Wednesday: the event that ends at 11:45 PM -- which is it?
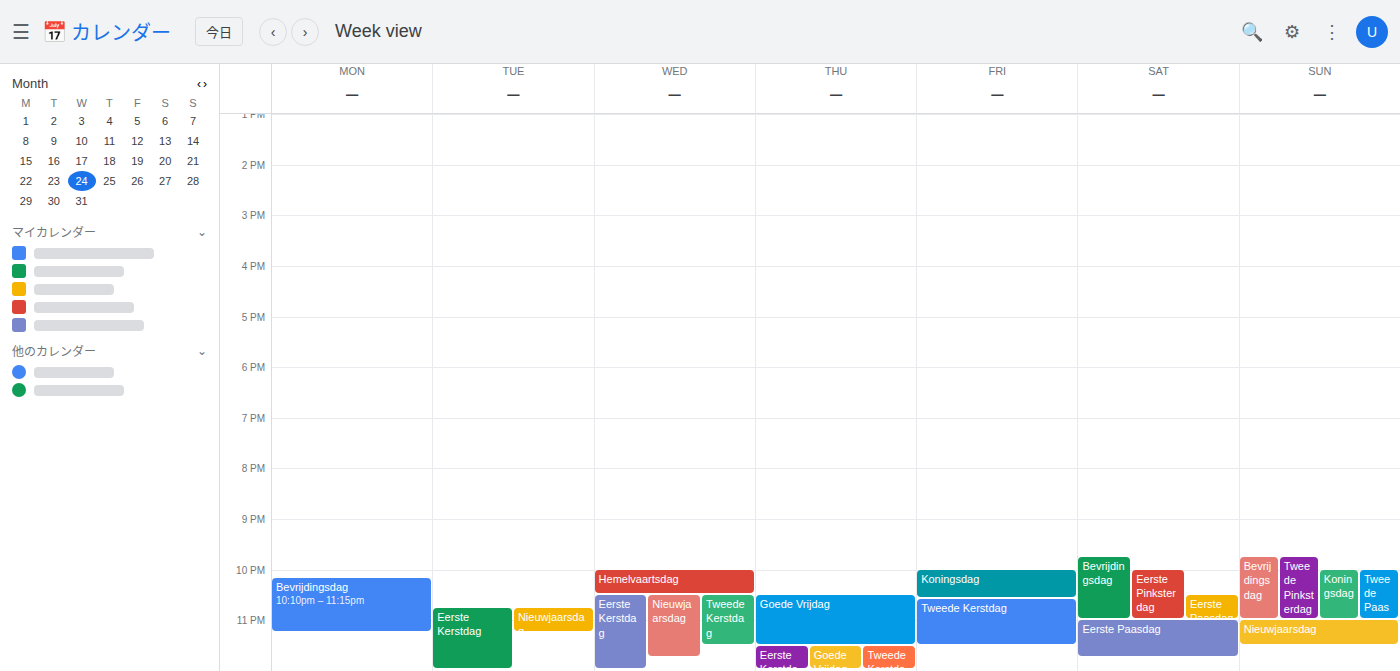
"Nieuwjaarsdag"